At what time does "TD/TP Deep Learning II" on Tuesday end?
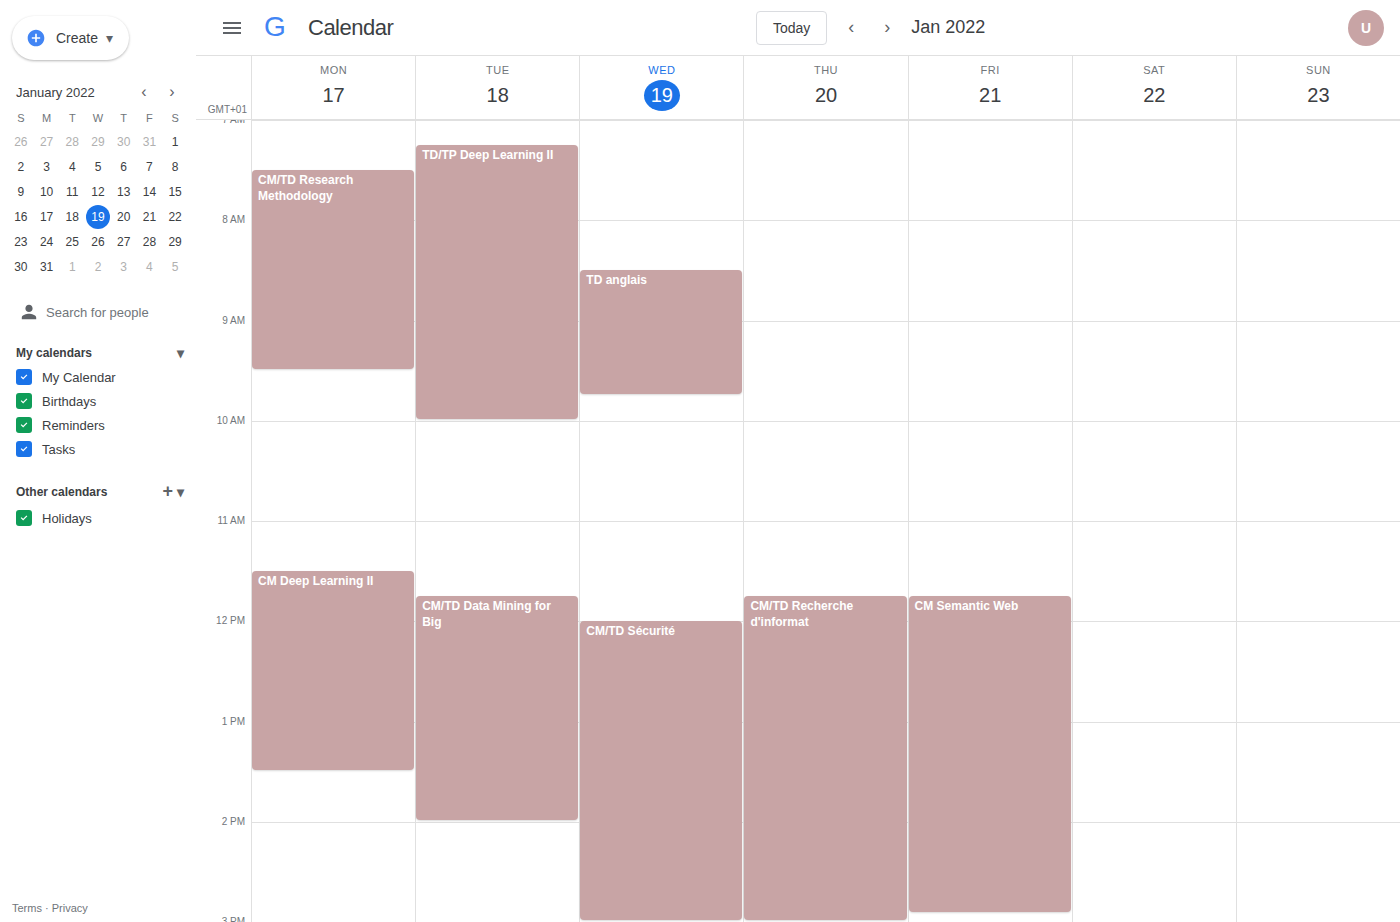
10:00 AM